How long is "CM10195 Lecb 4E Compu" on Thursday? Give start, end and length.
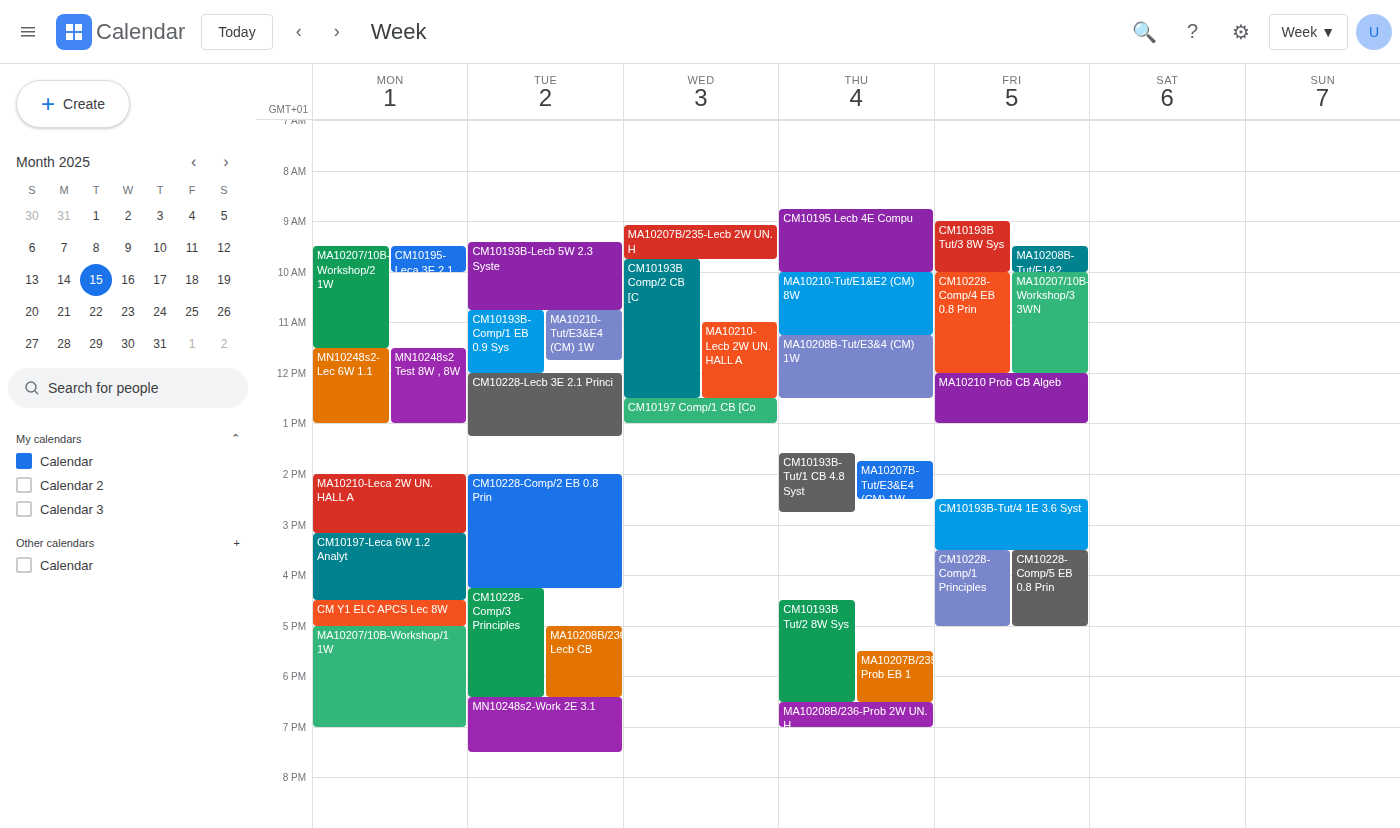
8:45 AM to 10:00 AM, 1 hour 15 minutes